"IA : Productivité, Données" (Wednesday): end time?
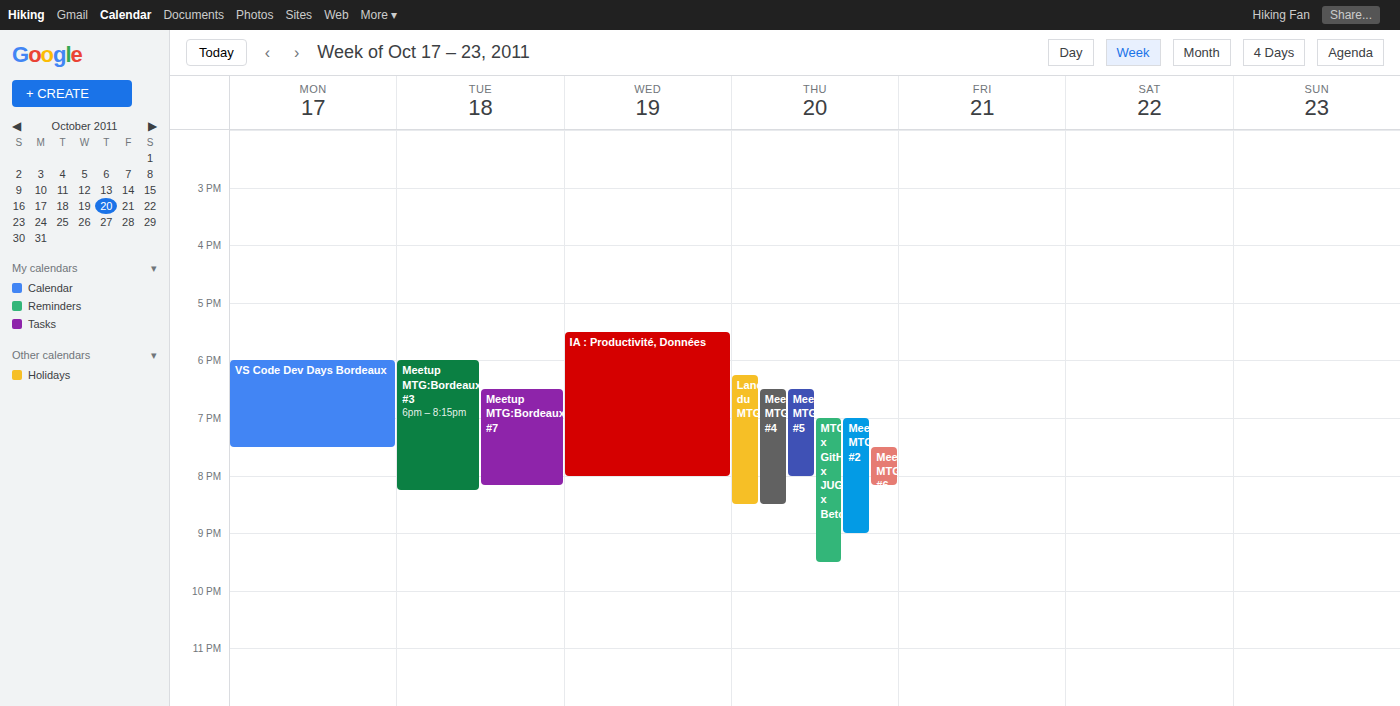
8:00 PM